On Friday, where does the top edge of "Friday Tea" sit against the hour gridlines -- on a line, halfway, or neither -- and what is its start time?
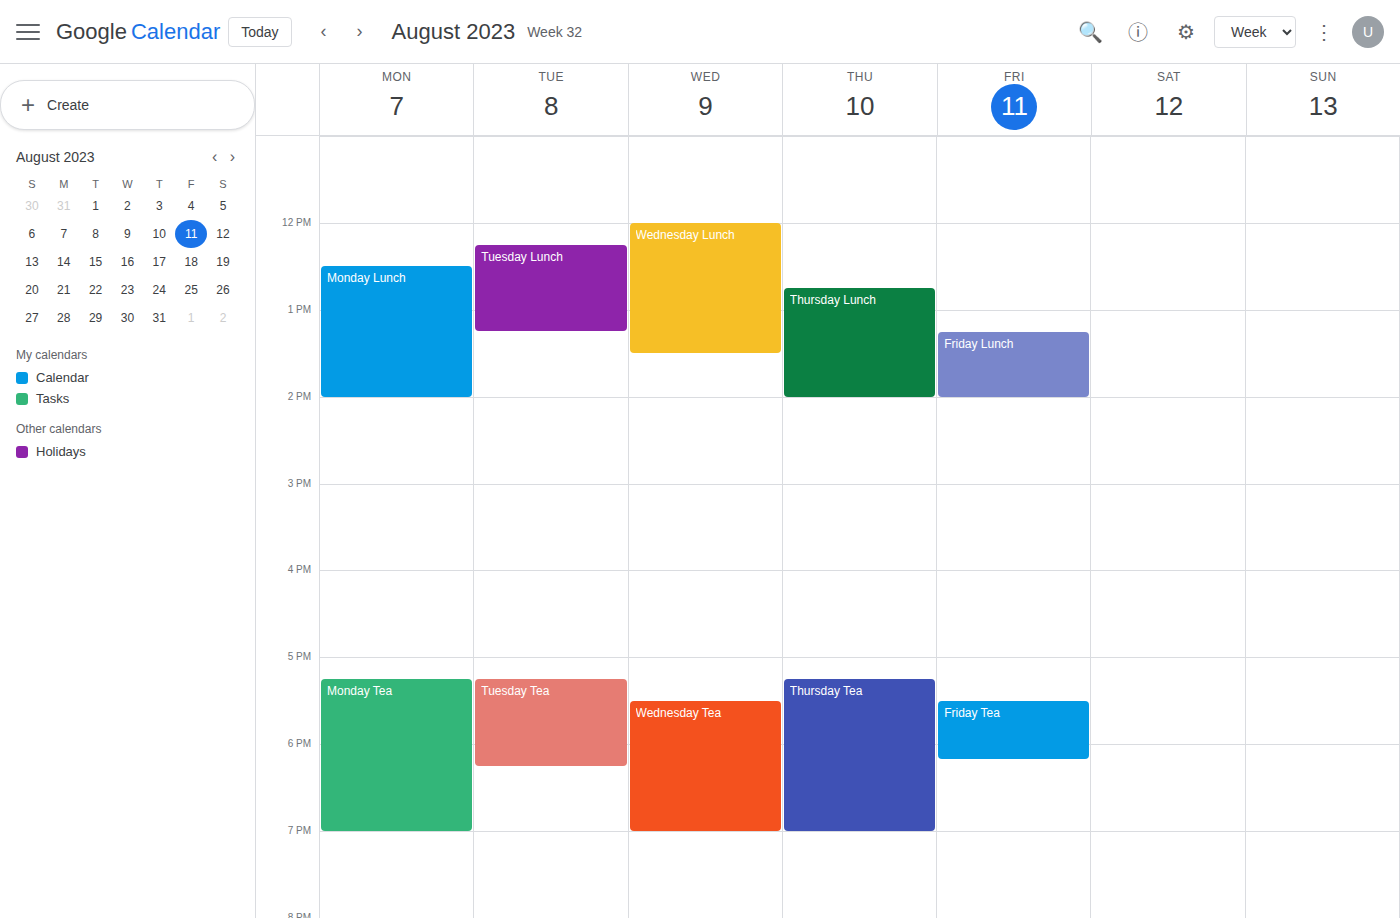
5:30 PM -- halfway between the 5 PM and 6 PM lines.